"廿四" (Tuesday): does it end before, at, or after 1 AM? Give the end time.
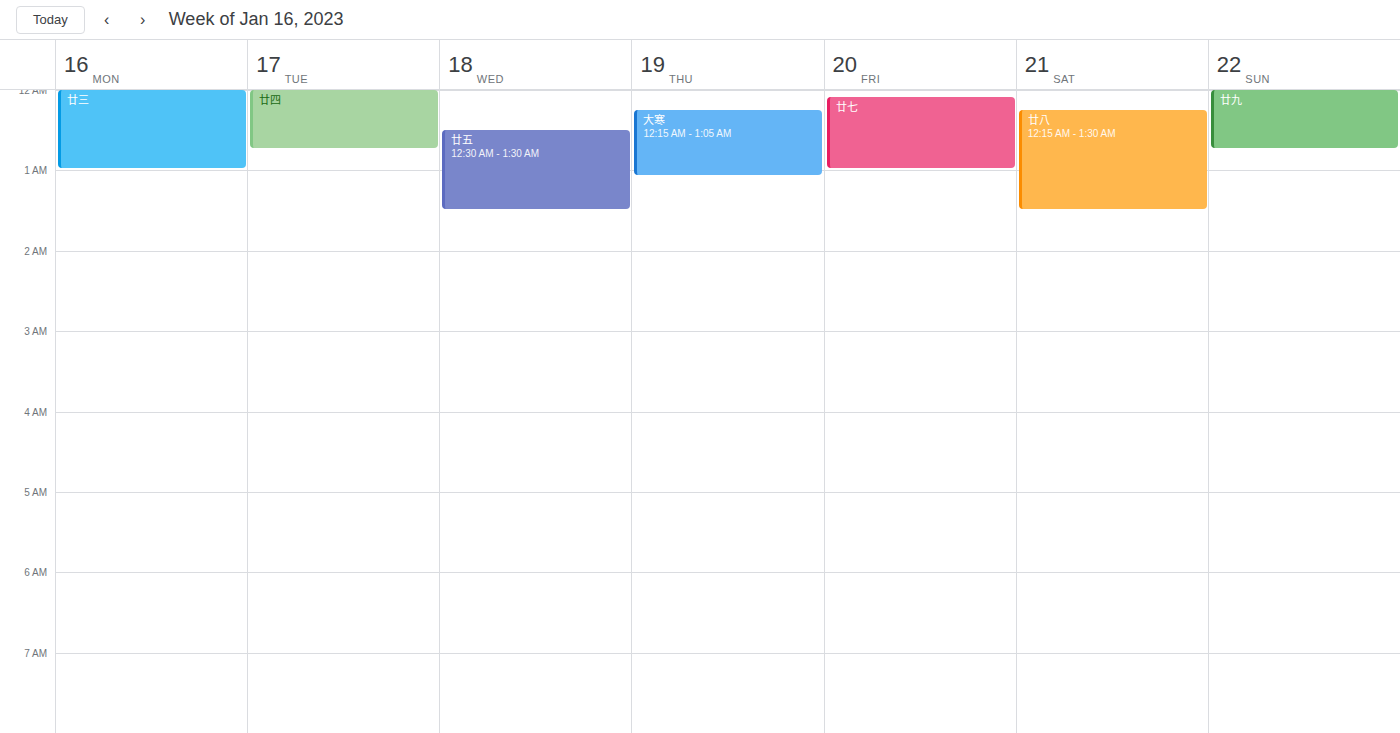
12:45 AM -- before 1 AM, 15 minutes above the 1 AM line.